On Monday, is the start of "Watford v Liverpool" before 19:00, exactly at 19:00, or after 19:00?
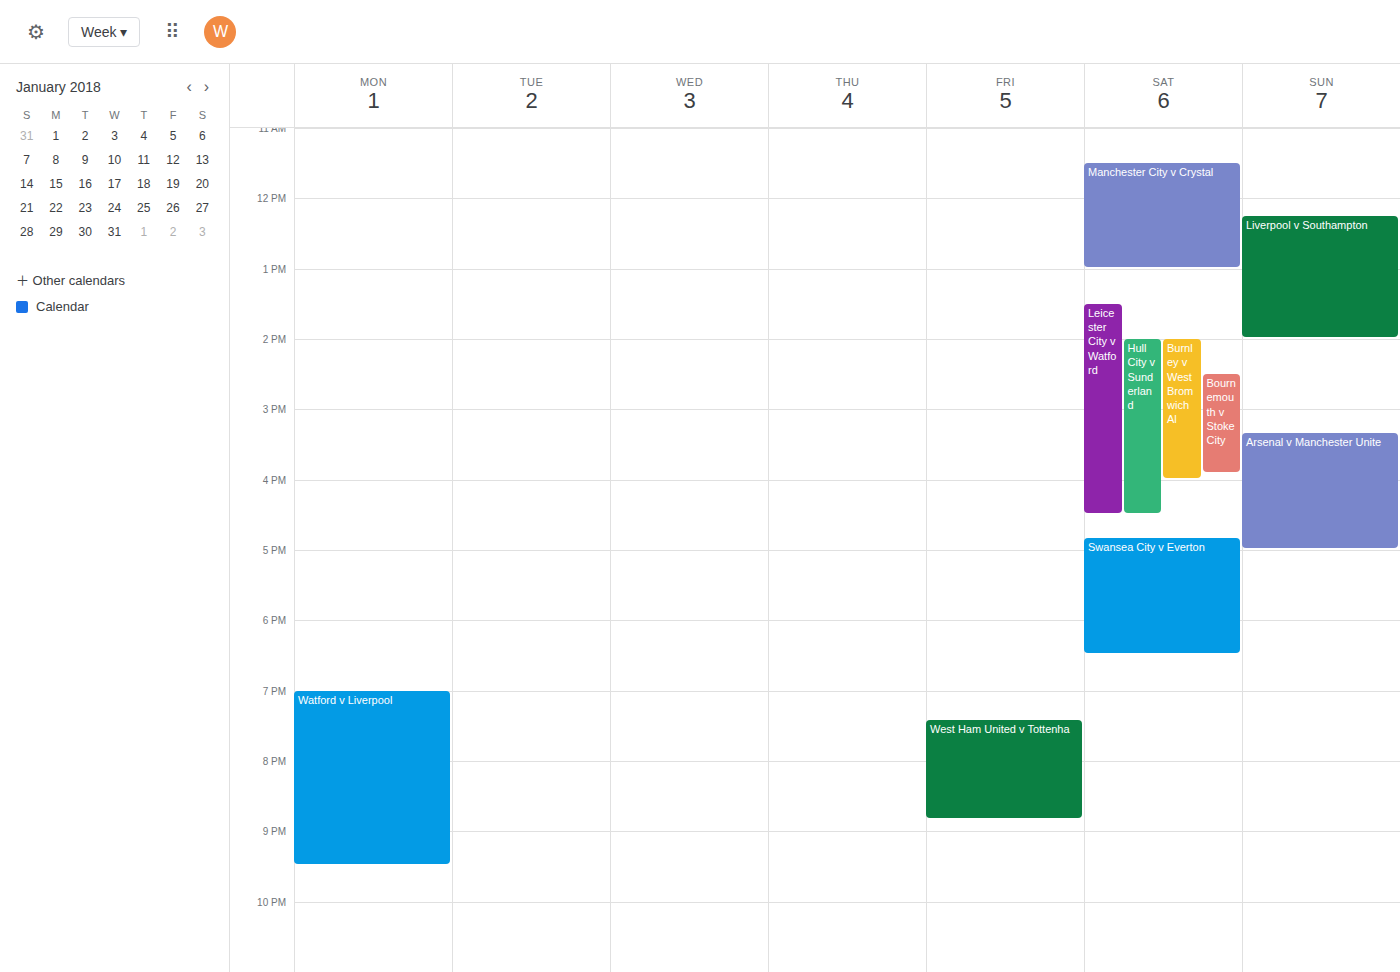
19:00 -- exactly at 19:00, on the 19:00 line.